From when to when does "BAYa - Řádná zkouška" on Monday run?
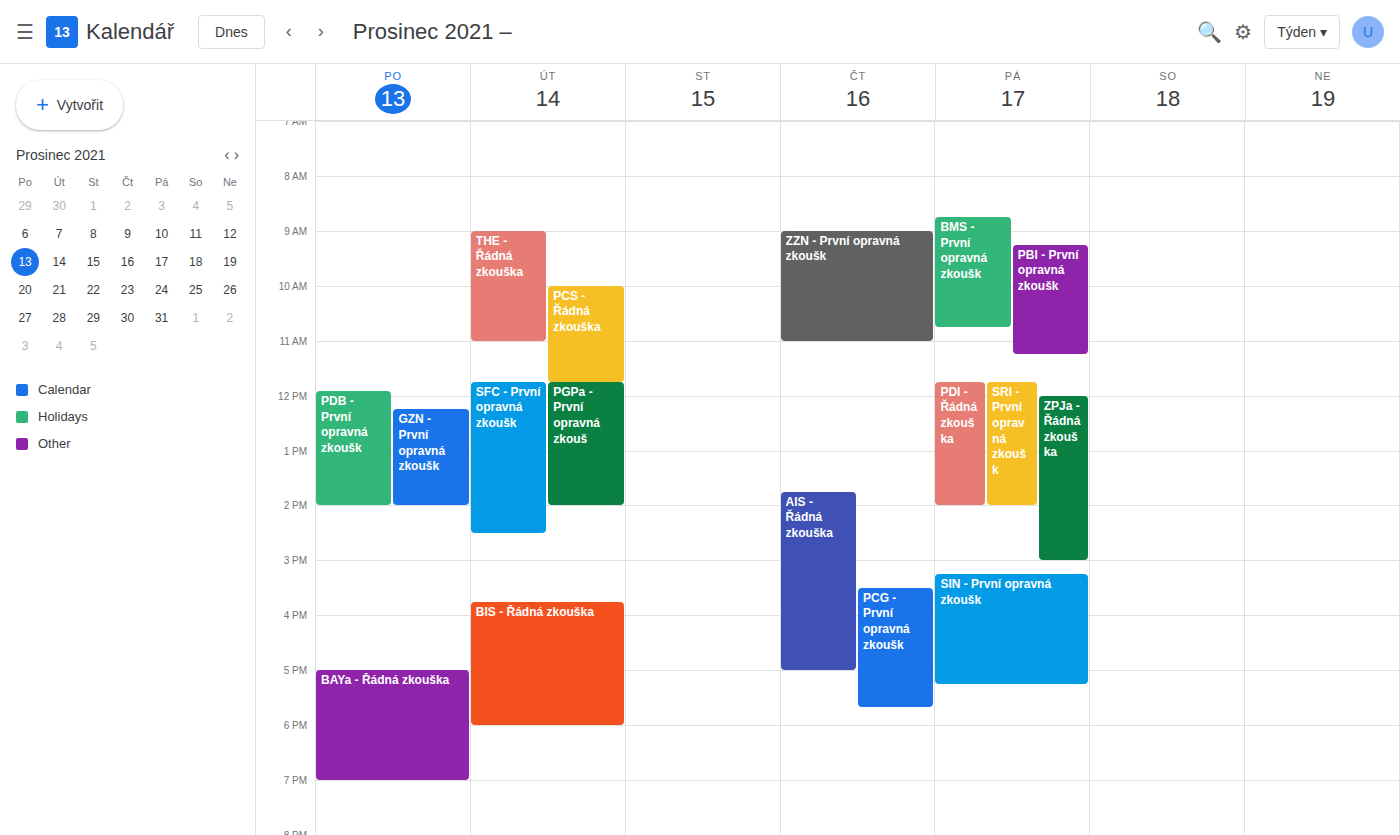
5:00 PM to 7:00 PM